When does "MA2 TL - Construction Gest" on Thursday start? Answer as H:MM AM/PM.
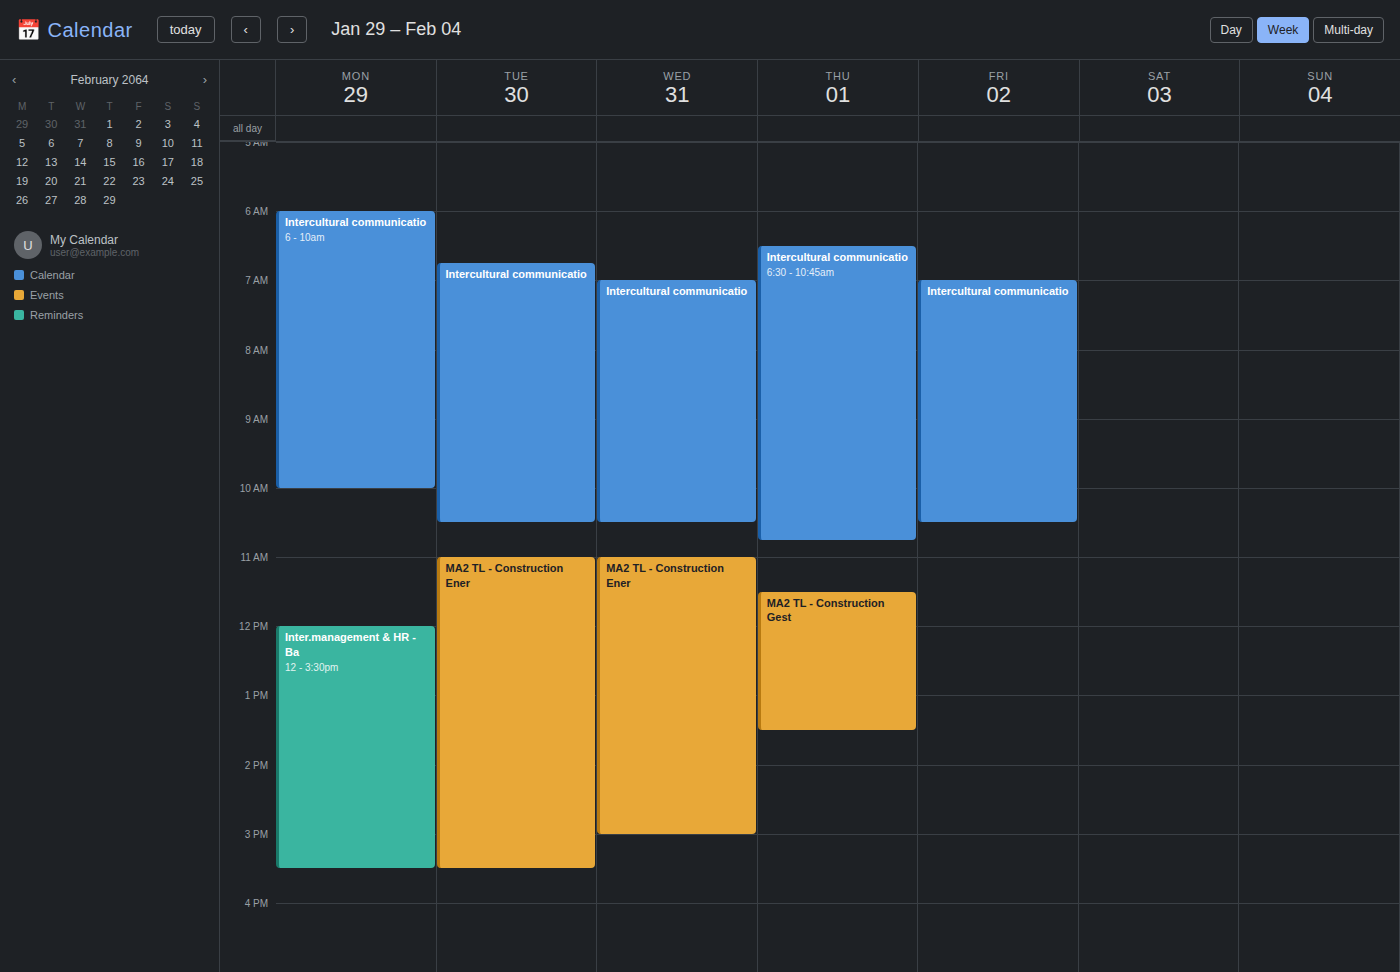
11:30 AM